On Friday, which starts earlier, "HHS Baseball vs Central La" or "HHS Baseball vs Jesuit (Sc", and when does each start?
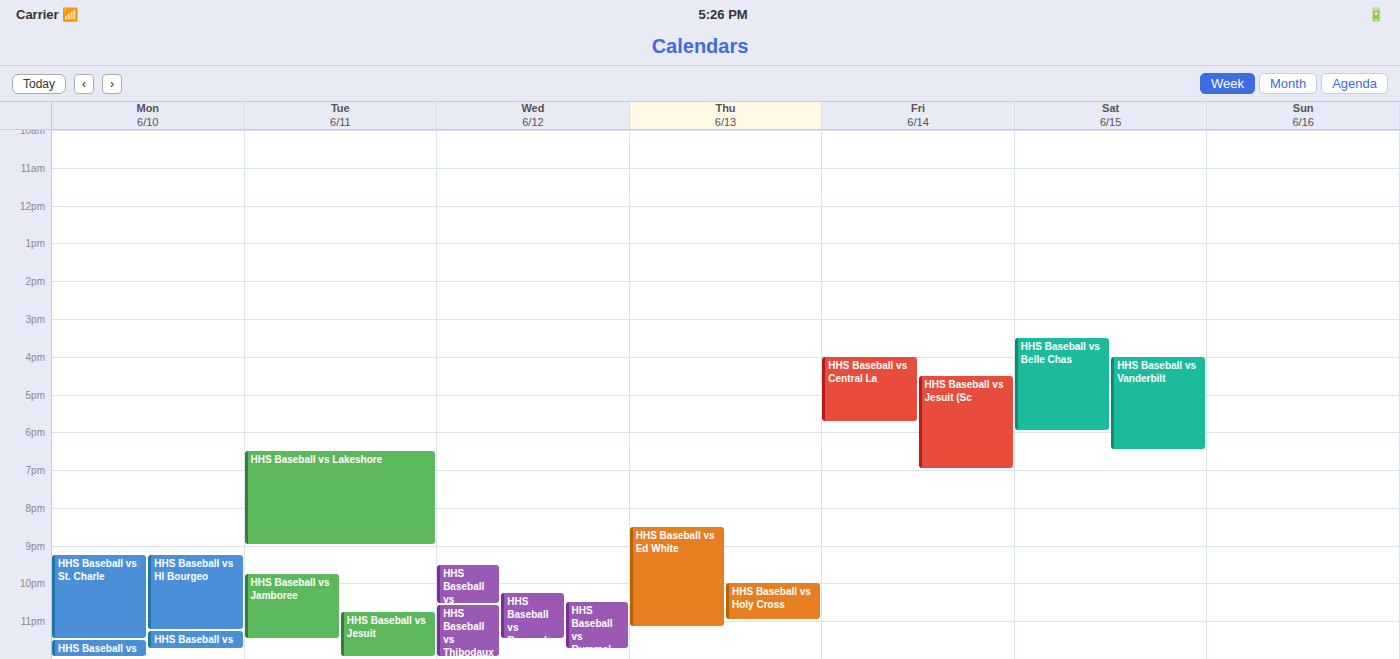
"HHS Baseball vs Central La" 4:00 PM; "HHS Baseball vs Jesuit (Sc" 4:30 PM.